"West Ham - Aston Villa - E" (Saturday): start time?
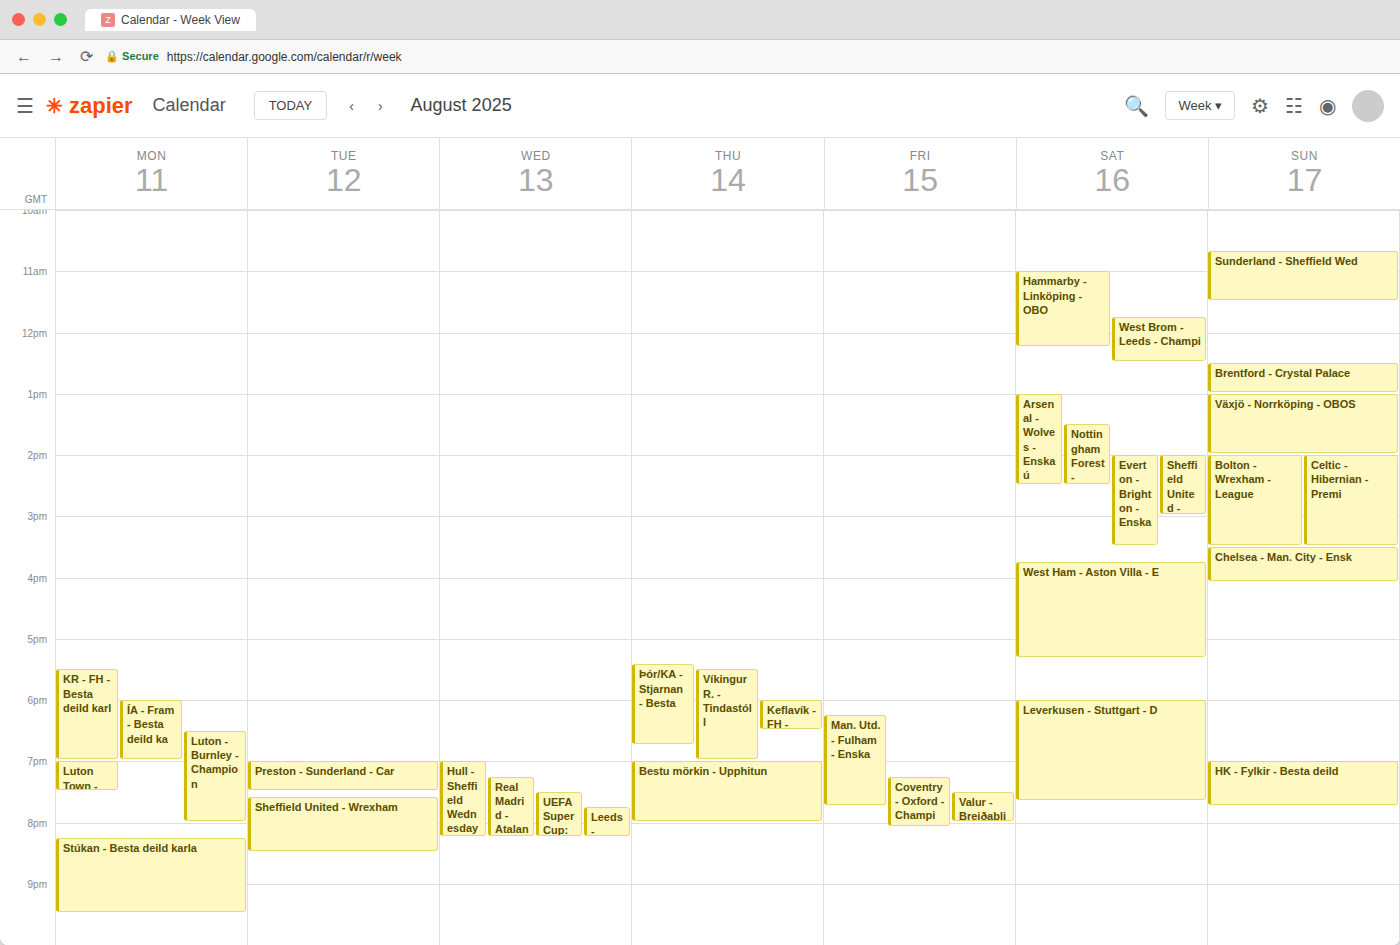
3:45 PM